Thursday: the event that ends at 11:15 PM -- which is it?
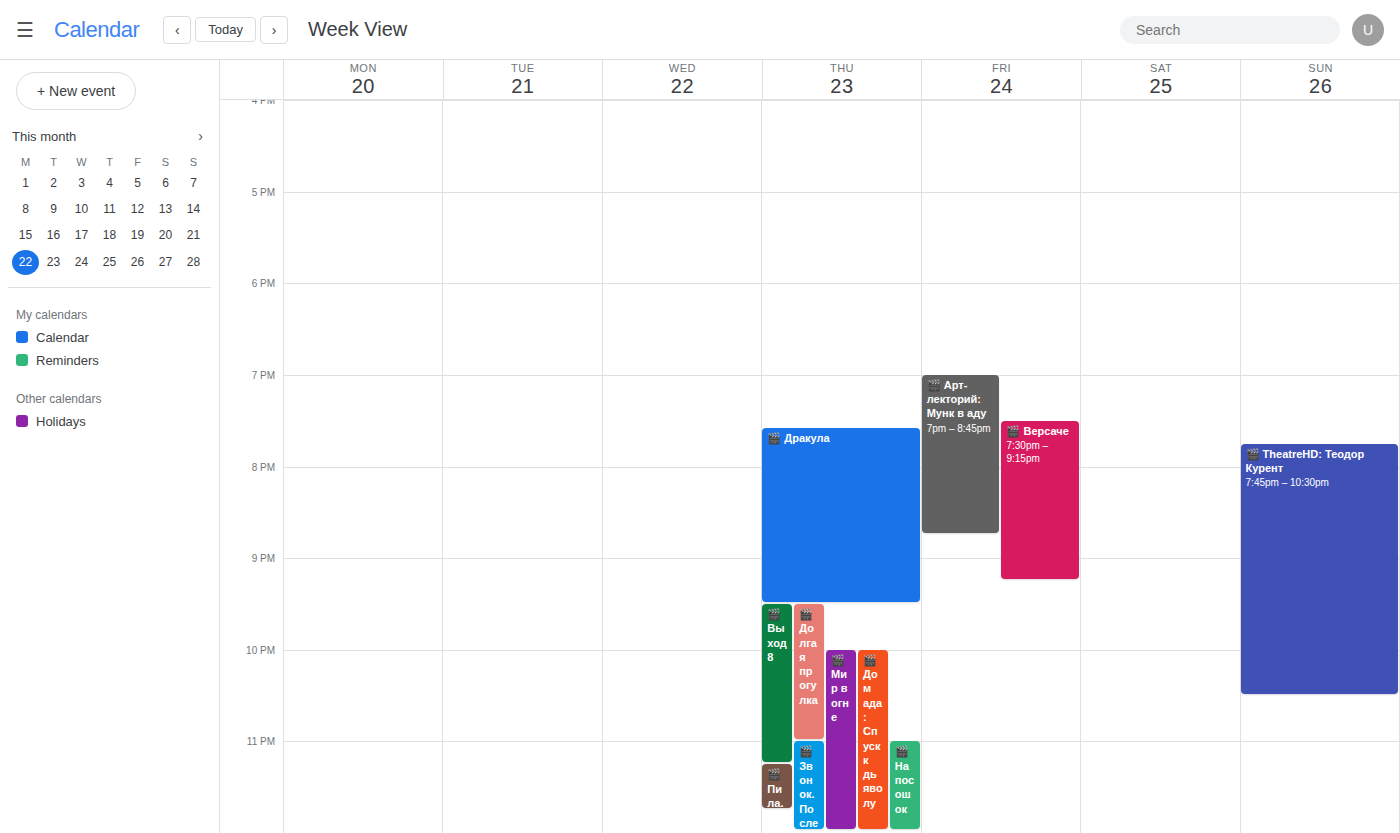
"🎬 Выход 8"